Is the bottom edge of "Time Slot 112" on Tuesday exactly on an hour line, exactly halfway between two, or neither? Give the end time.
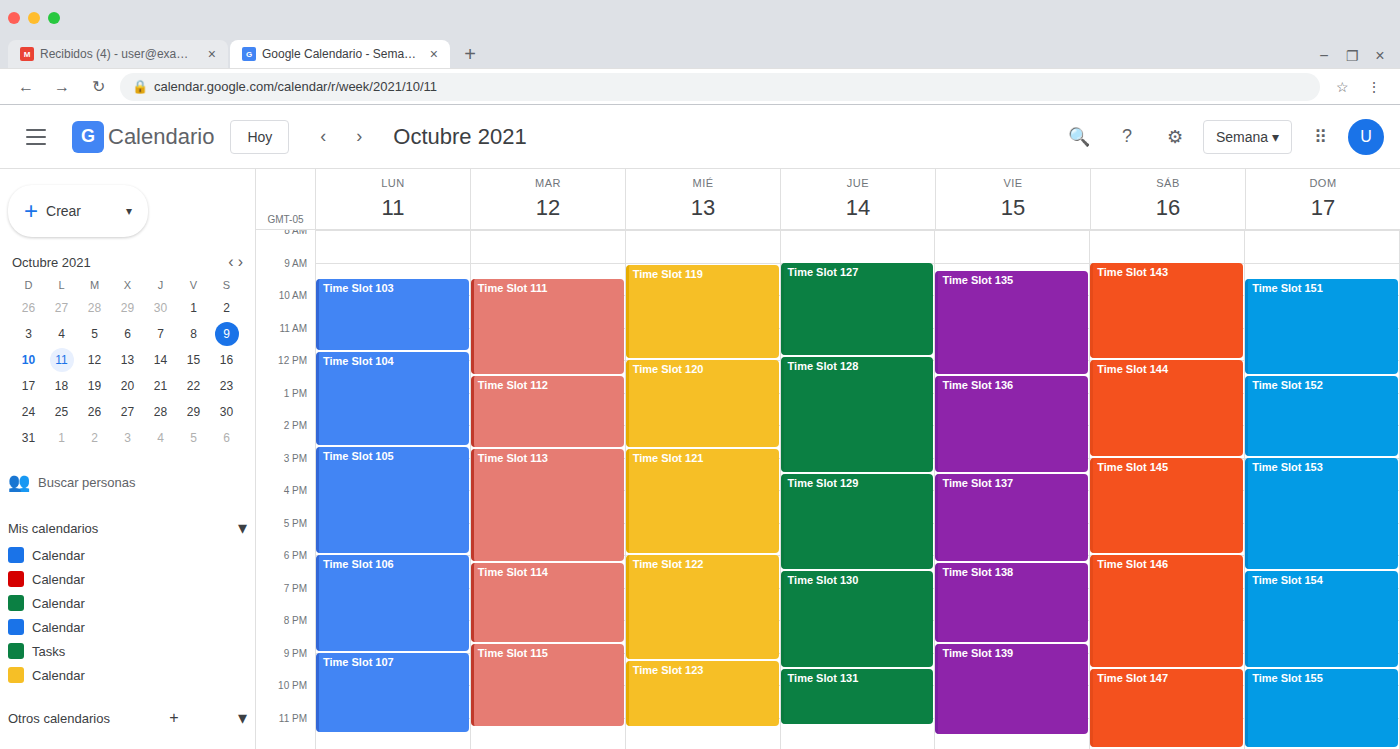
14:45 -- neither: three quarters of the way from the 14:00 line to the 15:00 line.